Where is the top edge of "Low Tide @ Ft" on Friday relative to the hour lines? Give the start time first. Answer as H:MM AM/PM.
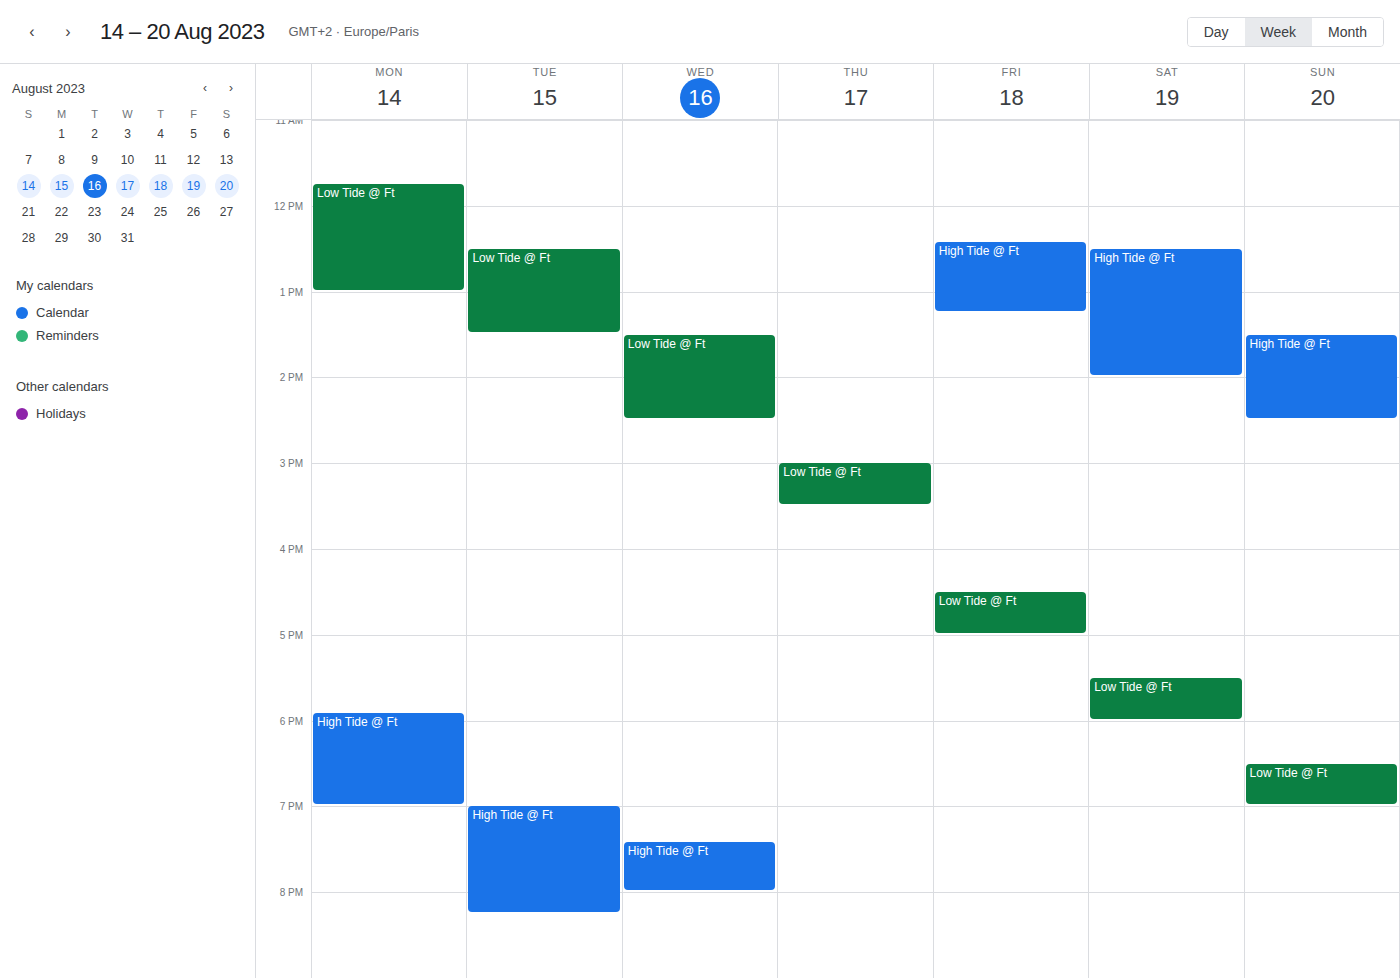
4:30 PM -- halfway between the 4 PM and 5 PM lines.